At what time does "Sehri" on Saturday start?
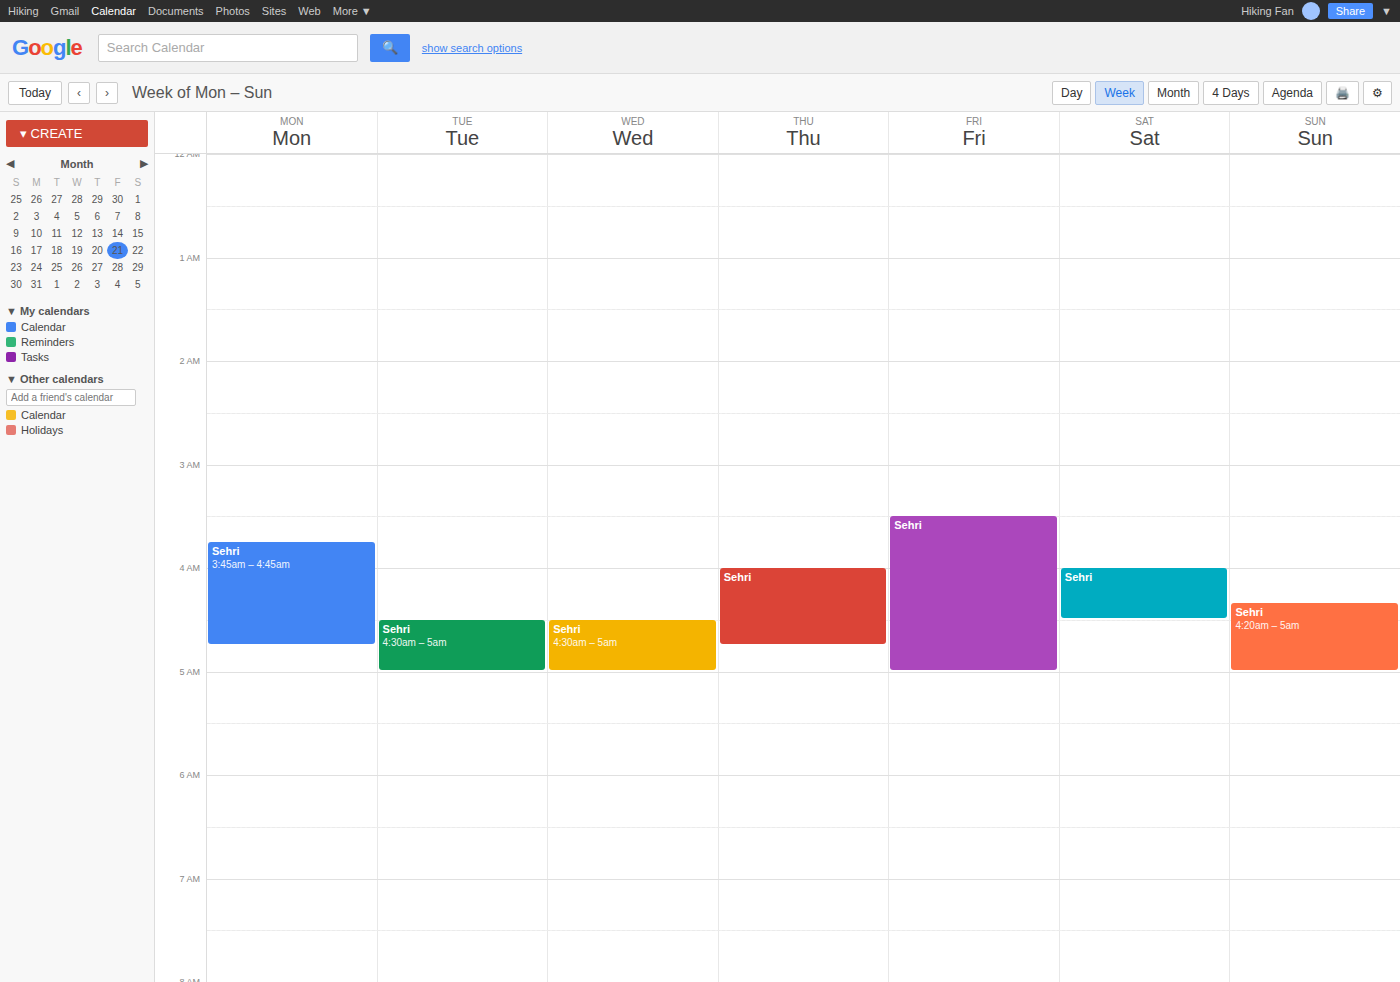
4:00 AM